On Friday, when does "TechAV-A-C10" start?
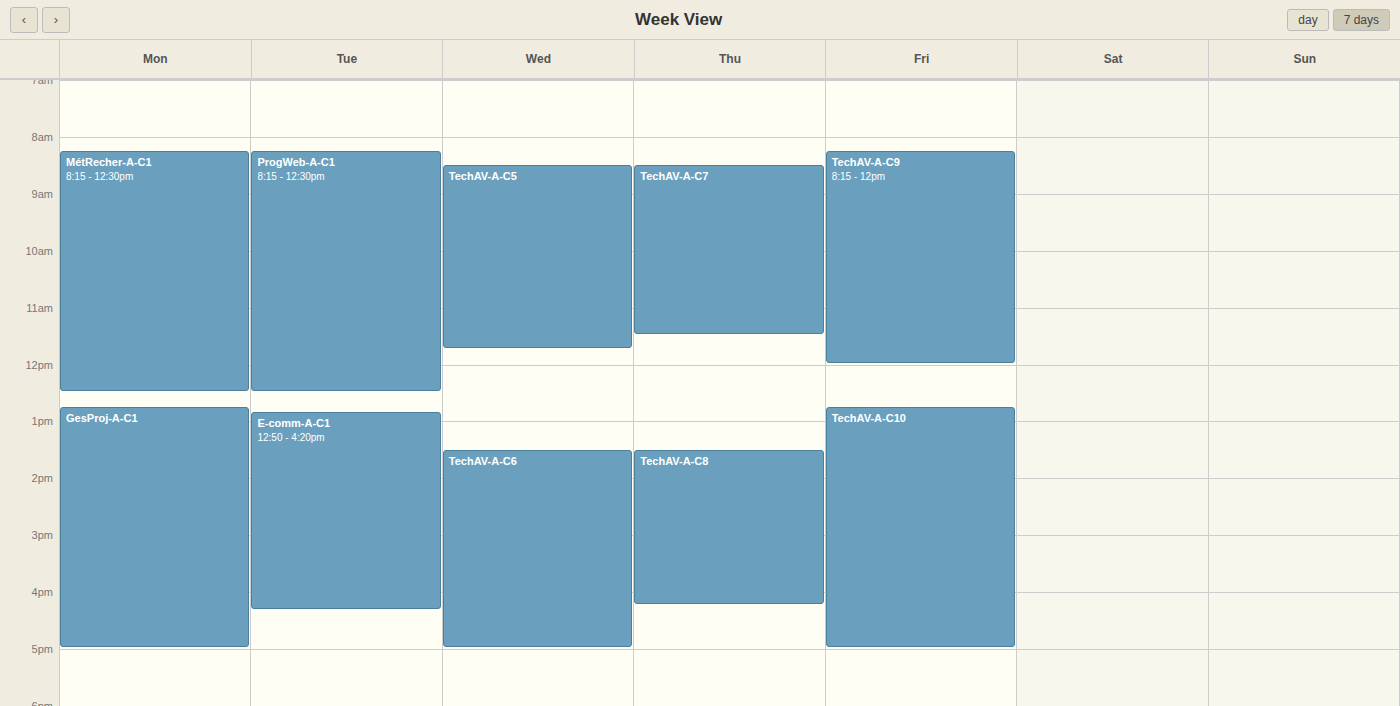
12:45